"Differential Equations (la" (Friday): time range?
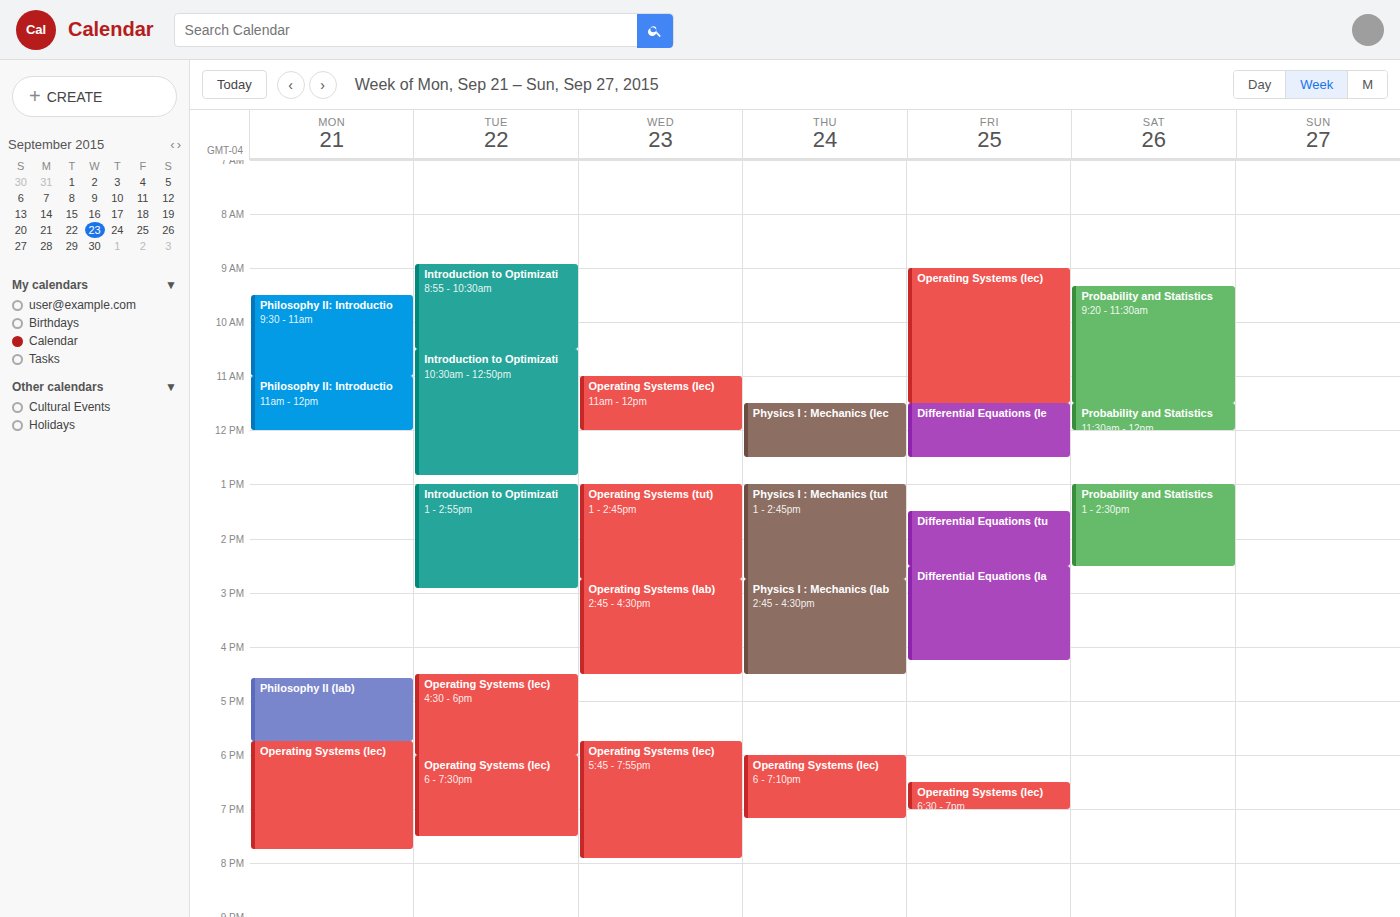
2:30 PM to 4:15 PM